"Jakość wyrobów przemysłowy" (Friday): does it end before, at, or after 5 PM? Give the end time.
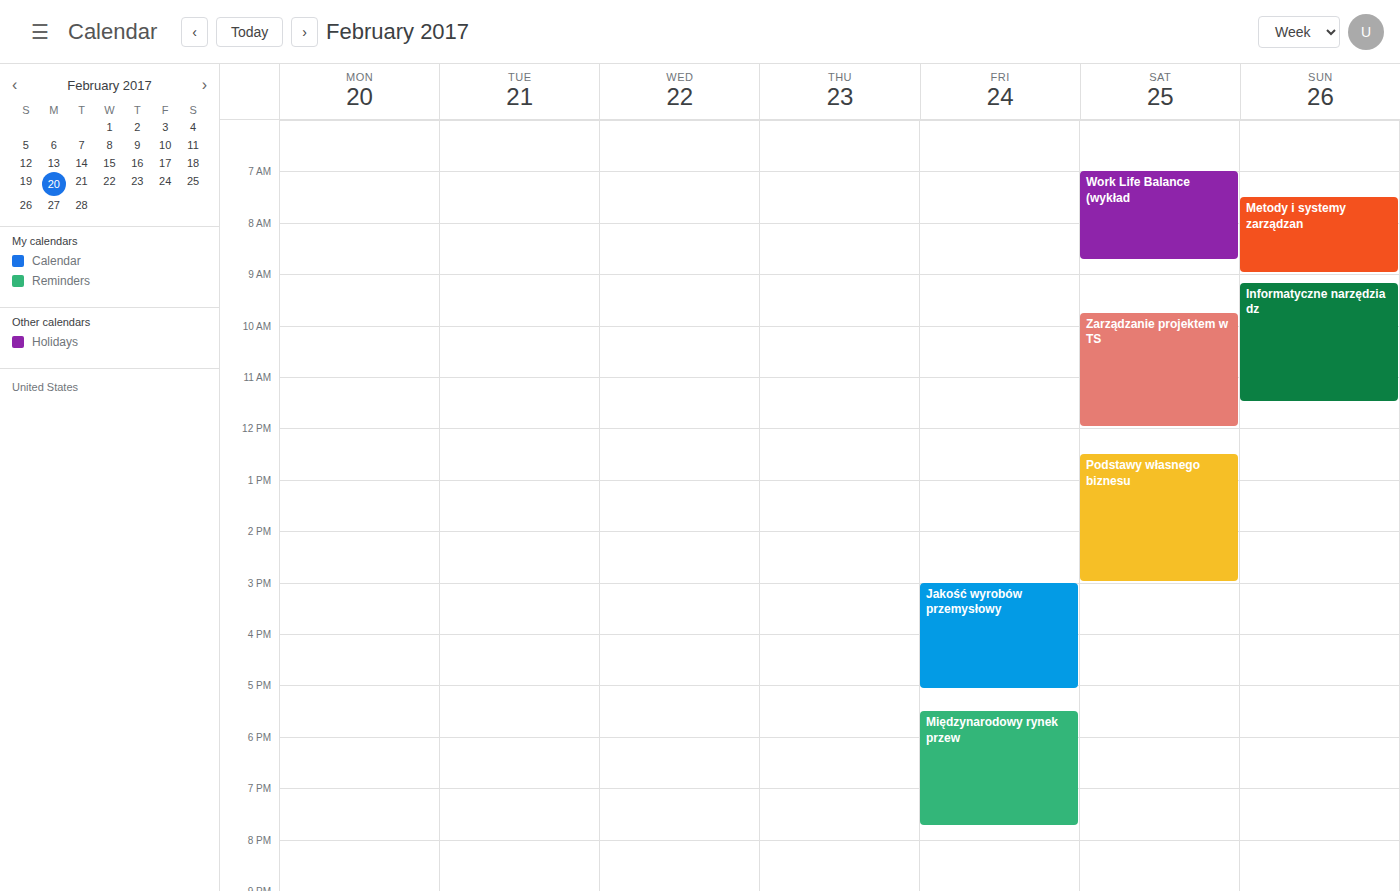
5:05 PM -- after 5 PM, 5 minutes below the 5 PM line.